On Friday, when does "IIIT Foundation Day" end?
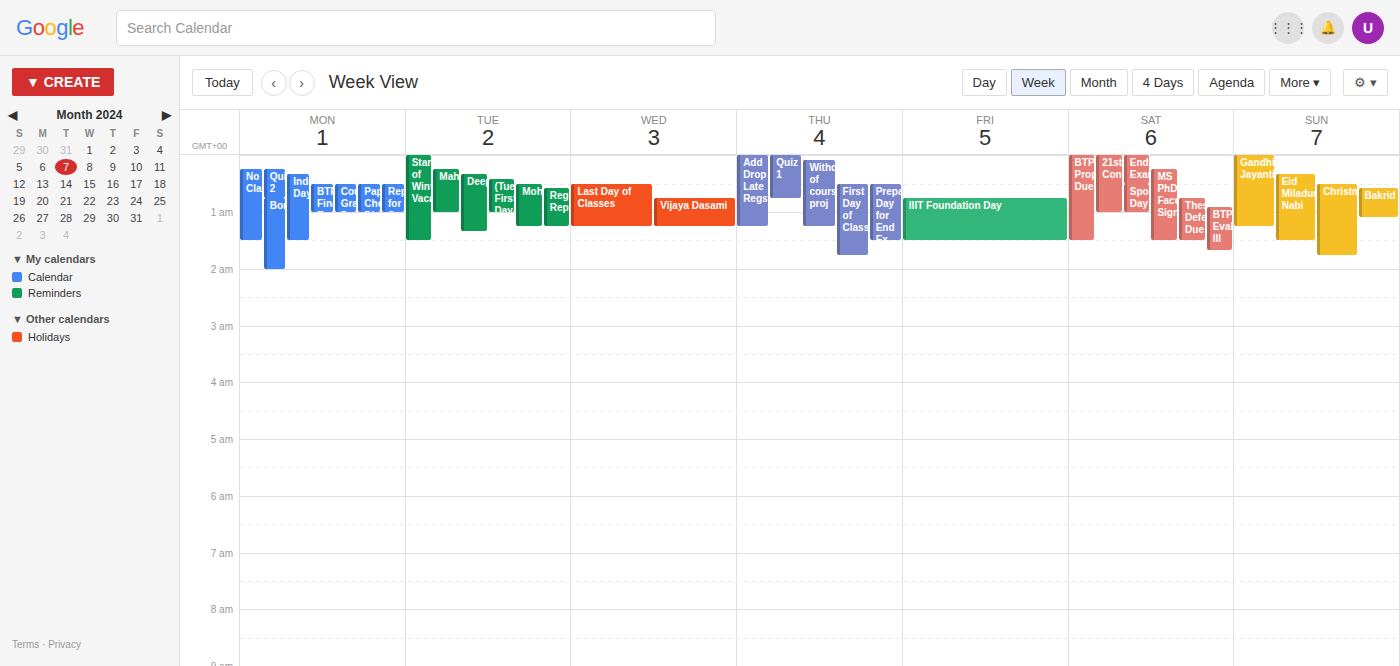
1:30 AM